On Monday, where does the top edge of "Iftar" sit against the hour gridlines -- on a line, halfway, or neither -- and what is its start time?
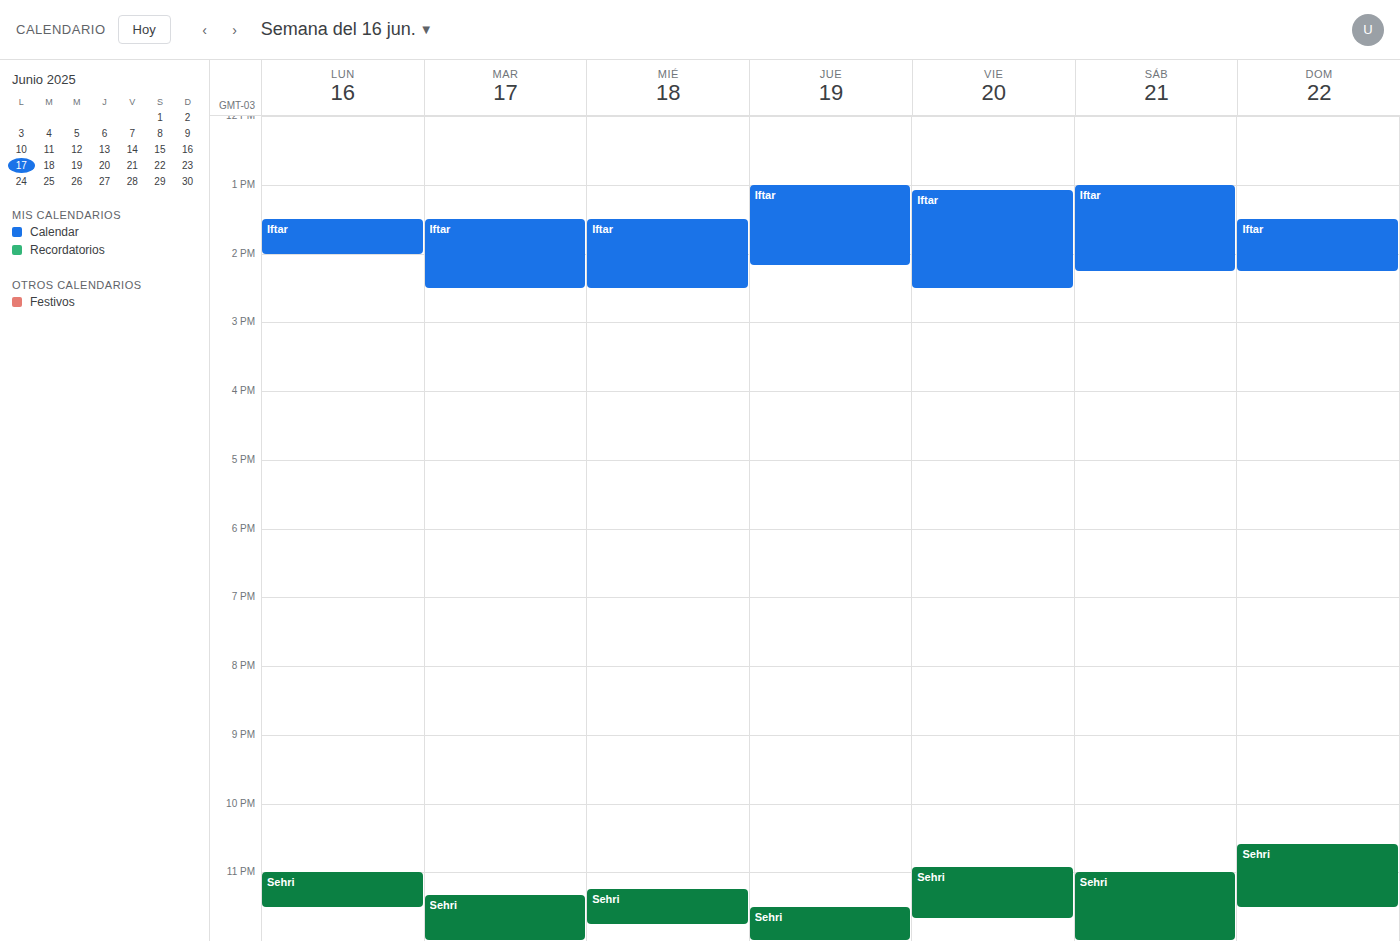
1:30 PM -- halfway between the 1 PM and 2 PM lines.